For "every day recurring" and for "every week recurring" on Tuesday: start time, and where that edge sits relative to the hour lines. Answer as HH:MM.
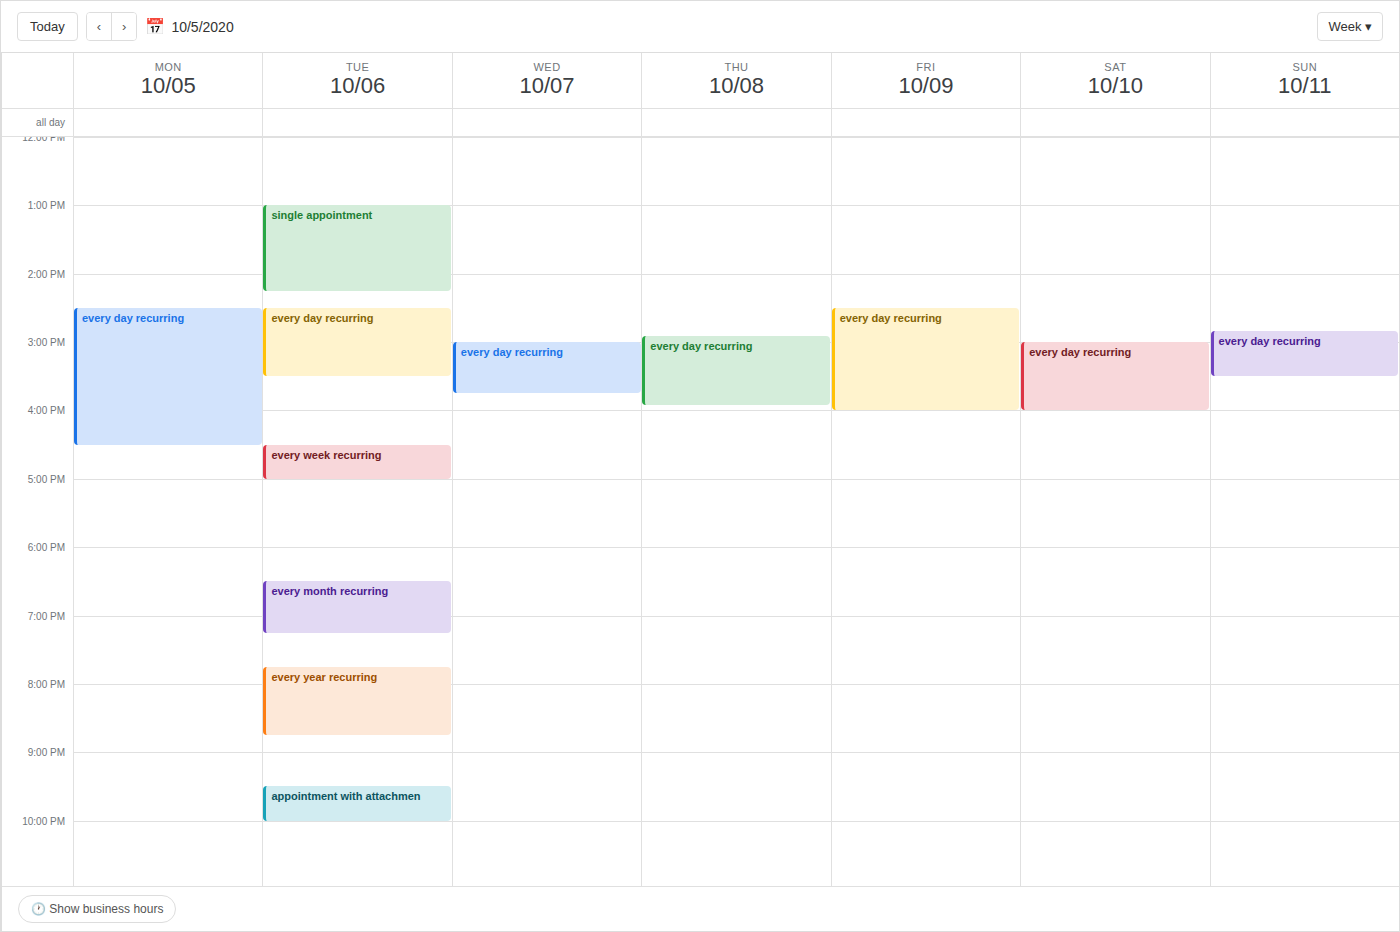
"every day recurring": 14:30, halfway between the 14:00 and 15:00 lines. "every week recurring": 16:30, halfway between the 16:00 and 17:00 lines.